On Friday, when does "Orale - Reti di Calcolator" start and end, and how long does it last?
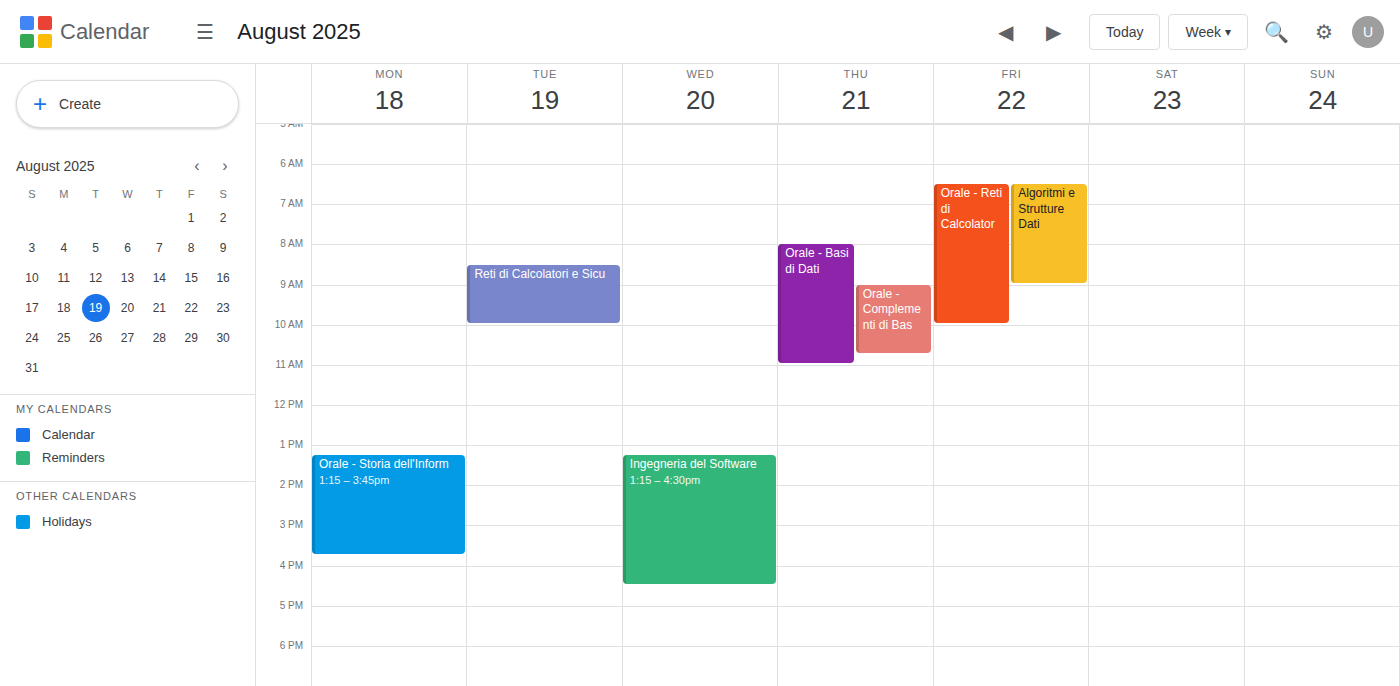
6:30 AM to 10:00 AM, 3 hours 30 minutes